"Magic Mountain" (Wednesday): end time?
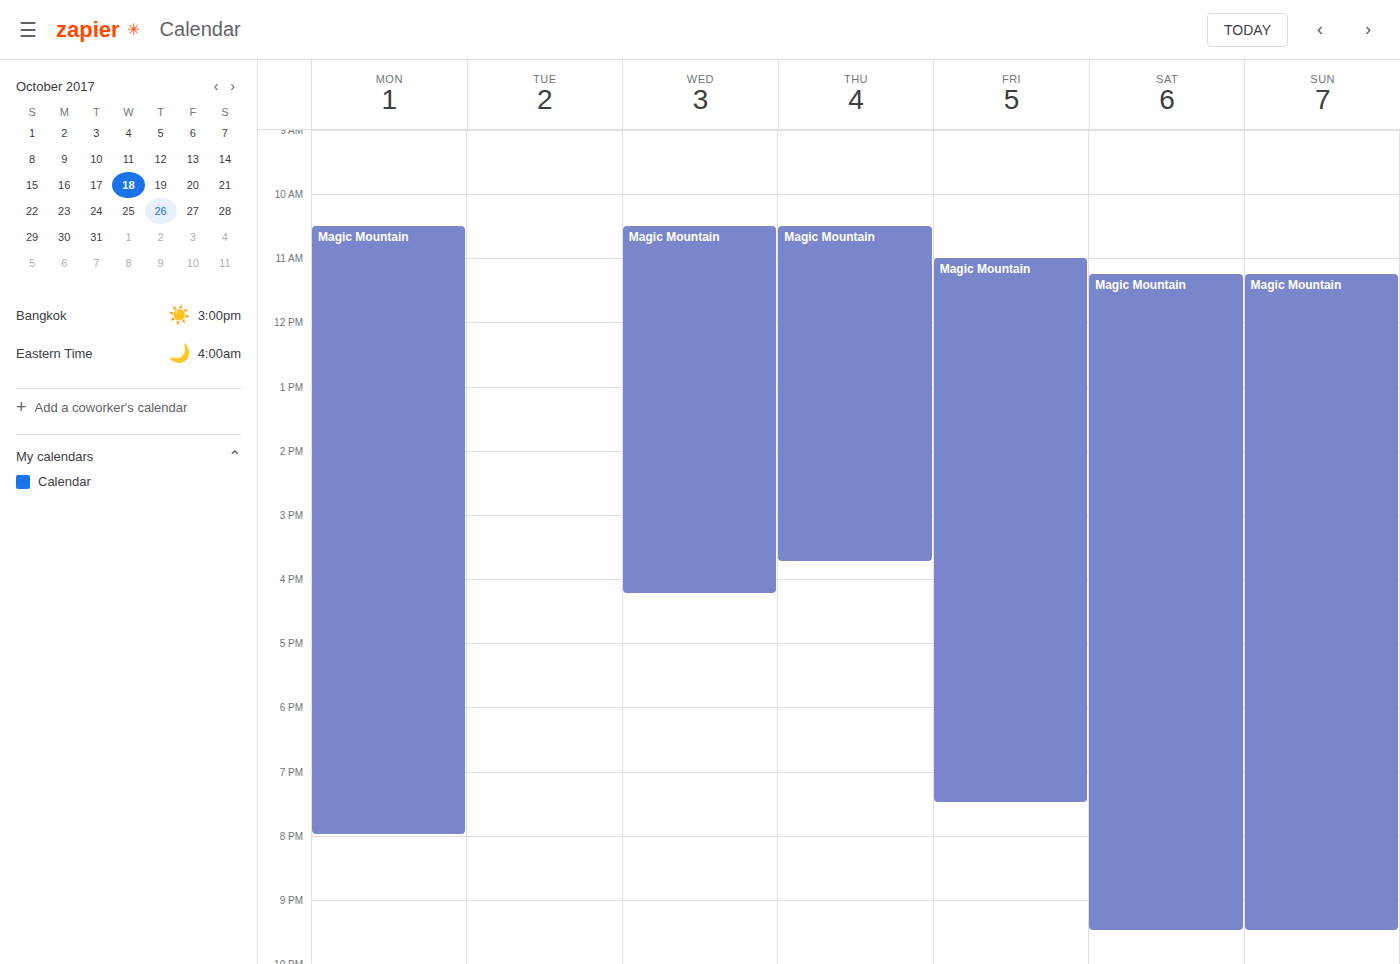
4:15 PM